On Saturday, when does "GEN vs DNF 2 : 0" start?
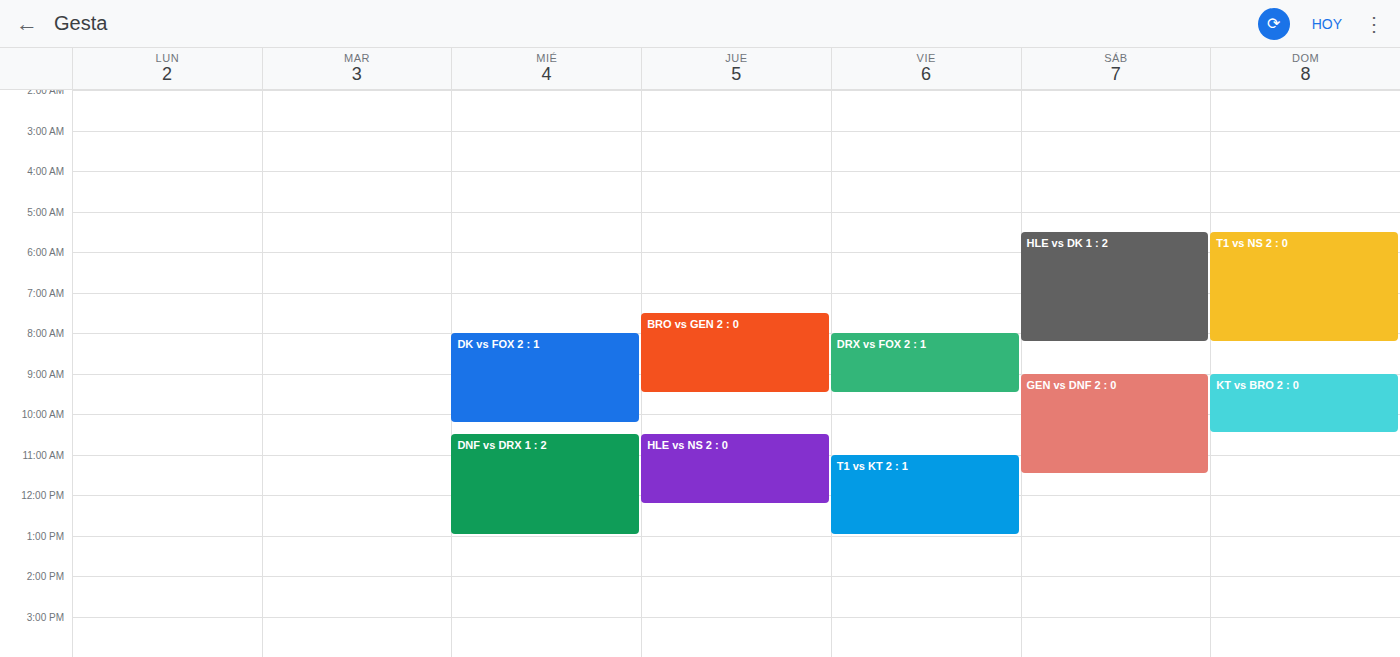
9:00 AM